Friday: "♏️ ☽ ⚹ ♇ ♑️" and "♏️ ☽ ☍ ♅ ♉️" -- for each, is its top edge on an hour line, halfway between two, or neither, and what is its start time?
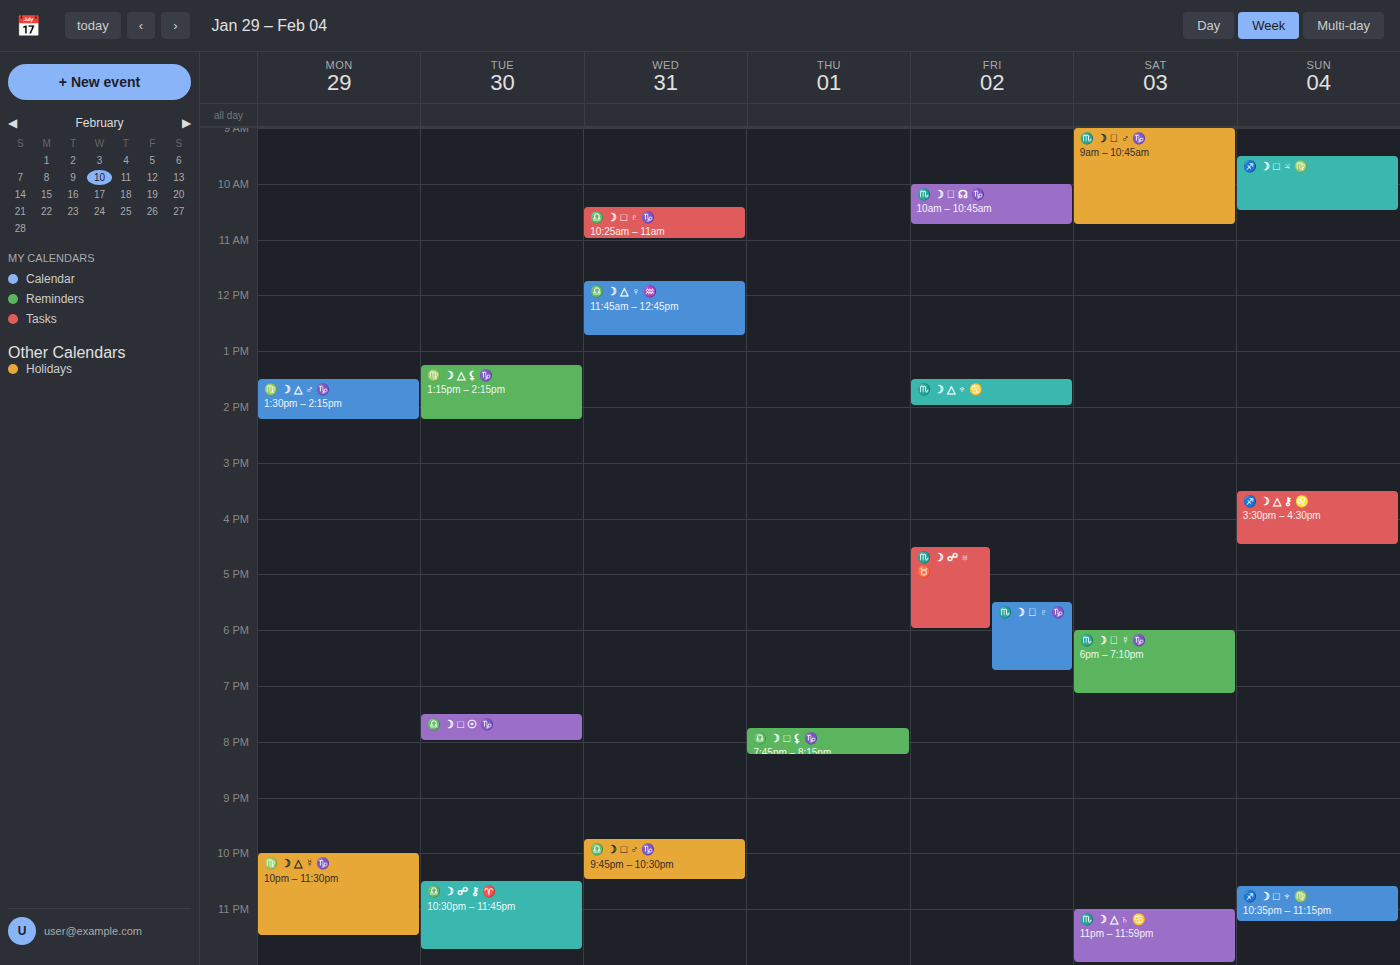
"♏️ ☽ ⚹ ♇ ♑️": 5:30 PM, halfway between the 5 PM and 6 PM lines. "♏️ ☽ ☍ ♅ ♉️": 4:30 PM, halfway between the 4 PM and 5 PM lines.